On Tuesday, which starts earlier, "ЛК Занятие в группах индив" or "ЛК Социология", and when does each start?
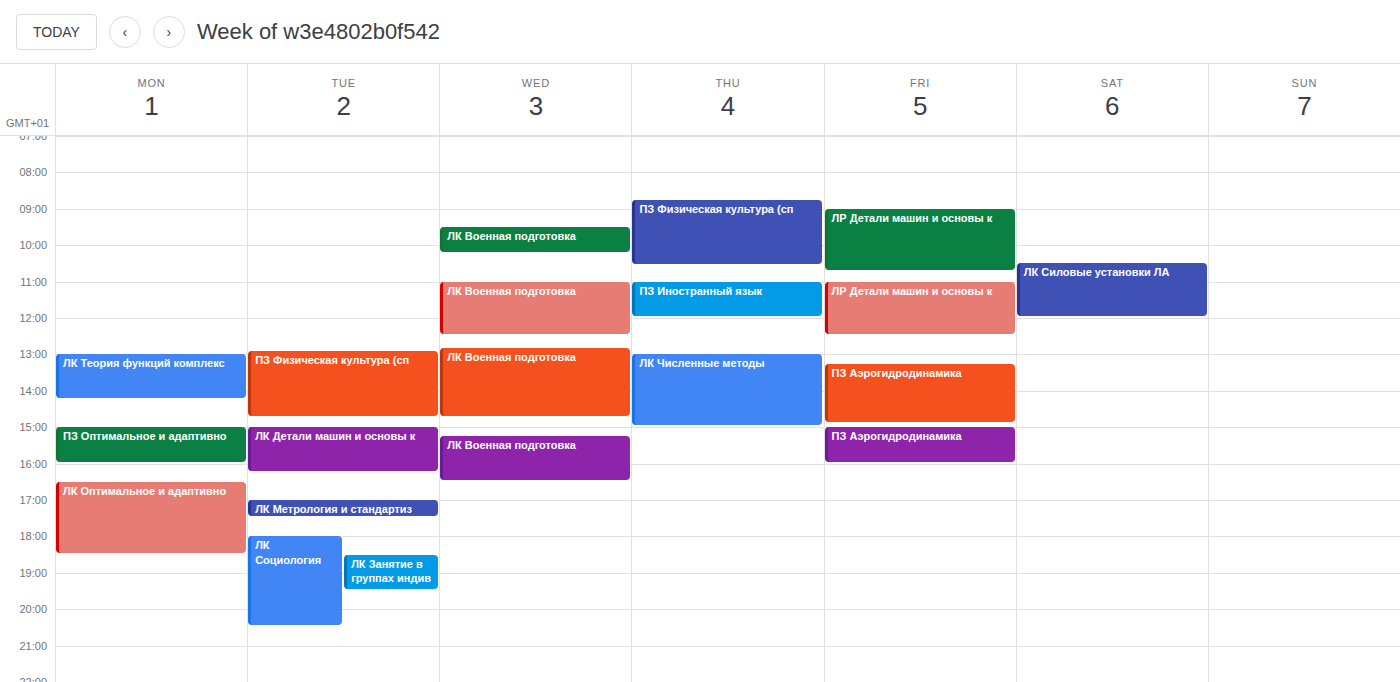
"ЛК Социология" 18:00; "ЛК Занятие в группах индив" 18:30.